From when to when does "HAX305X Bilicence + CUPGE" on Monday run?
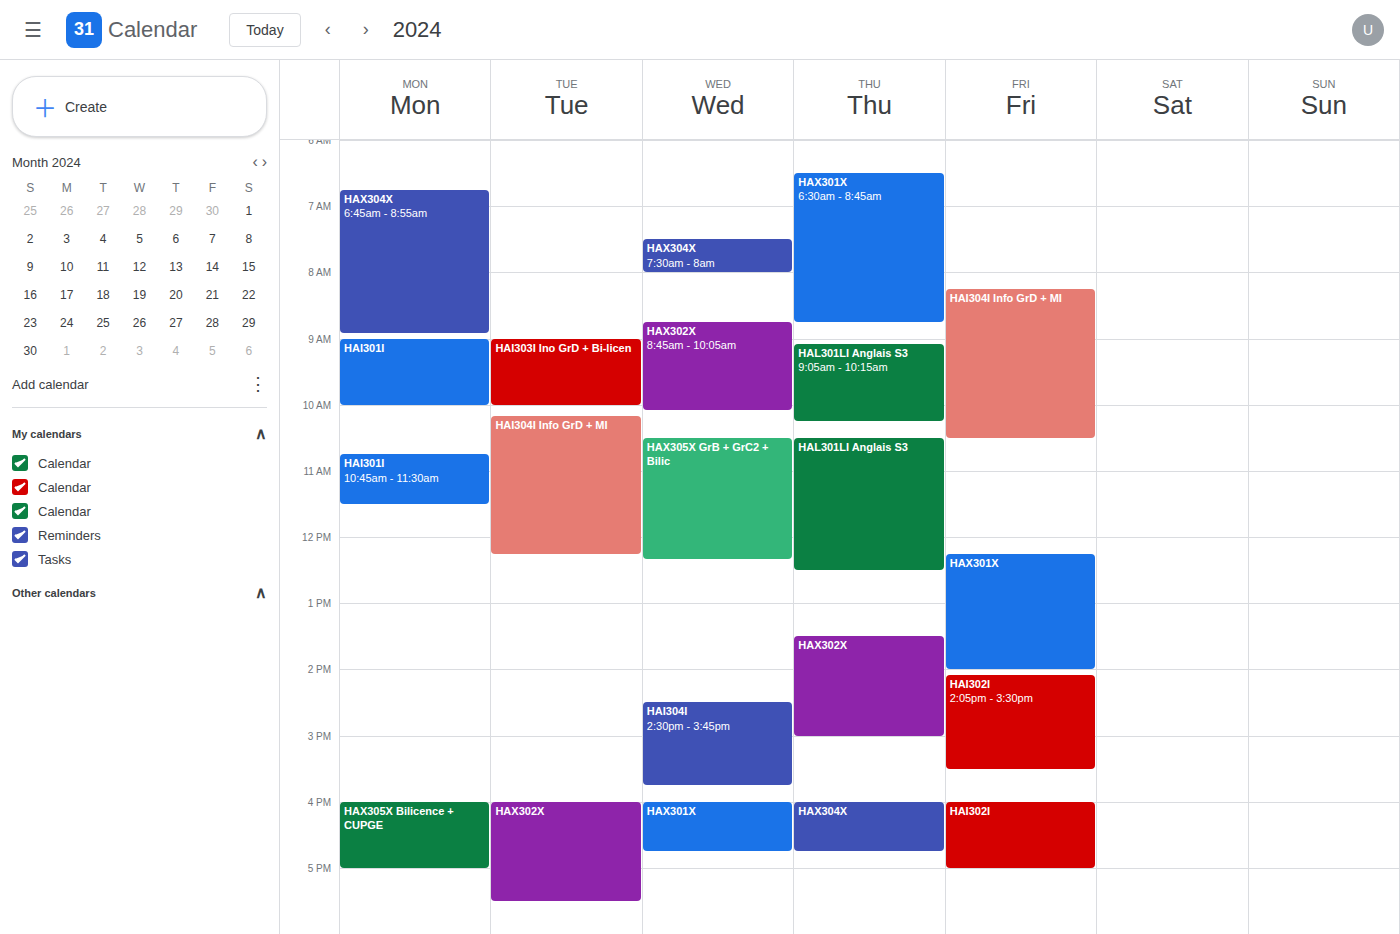
4:00 PM to 5:00 PM